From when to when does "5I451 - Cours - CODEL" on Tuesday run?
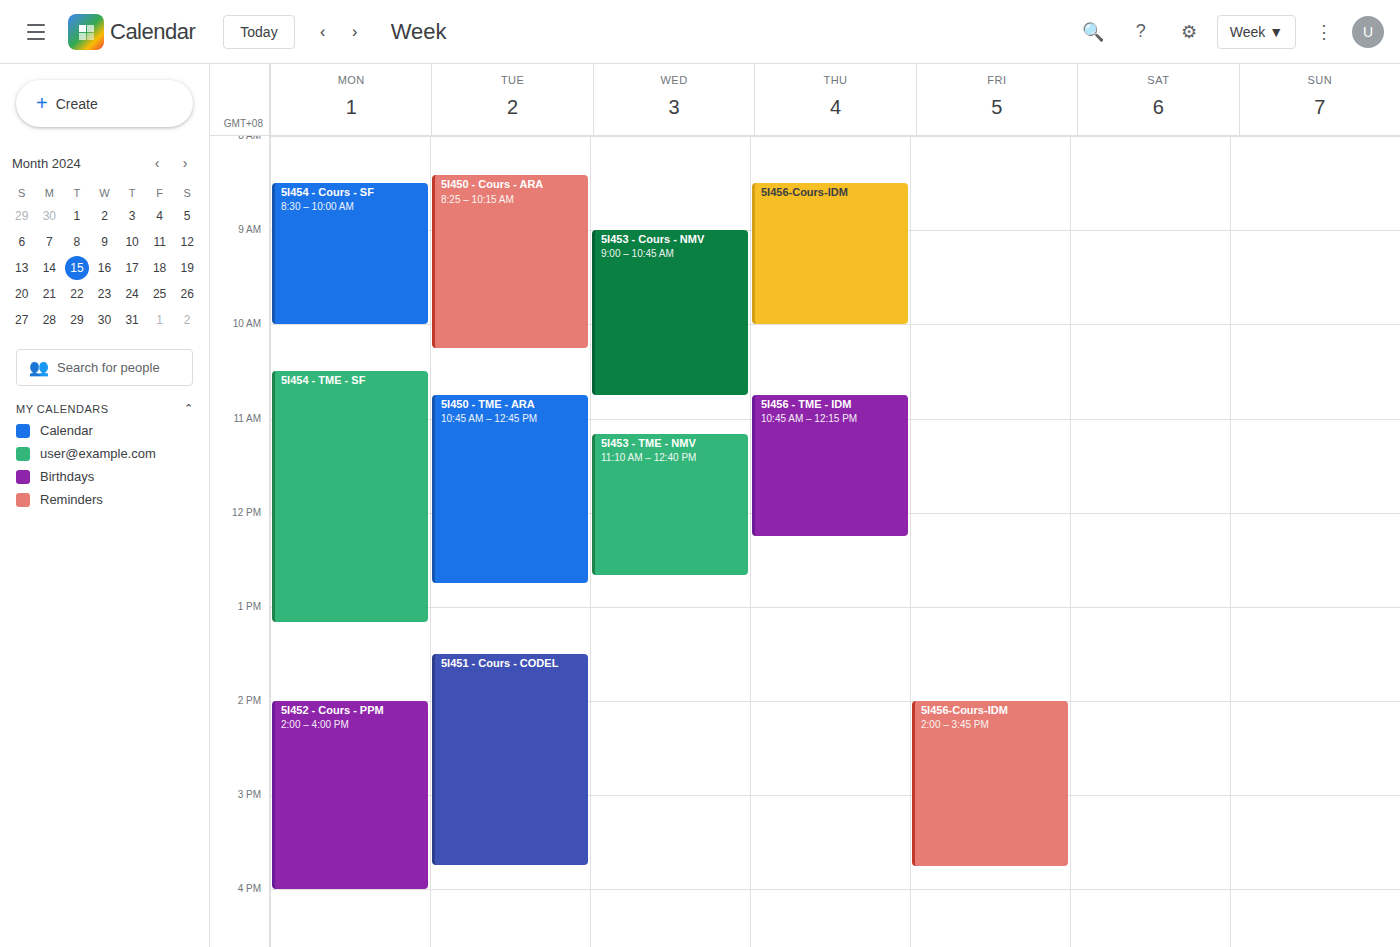
1:30 PM to 3:45 PM